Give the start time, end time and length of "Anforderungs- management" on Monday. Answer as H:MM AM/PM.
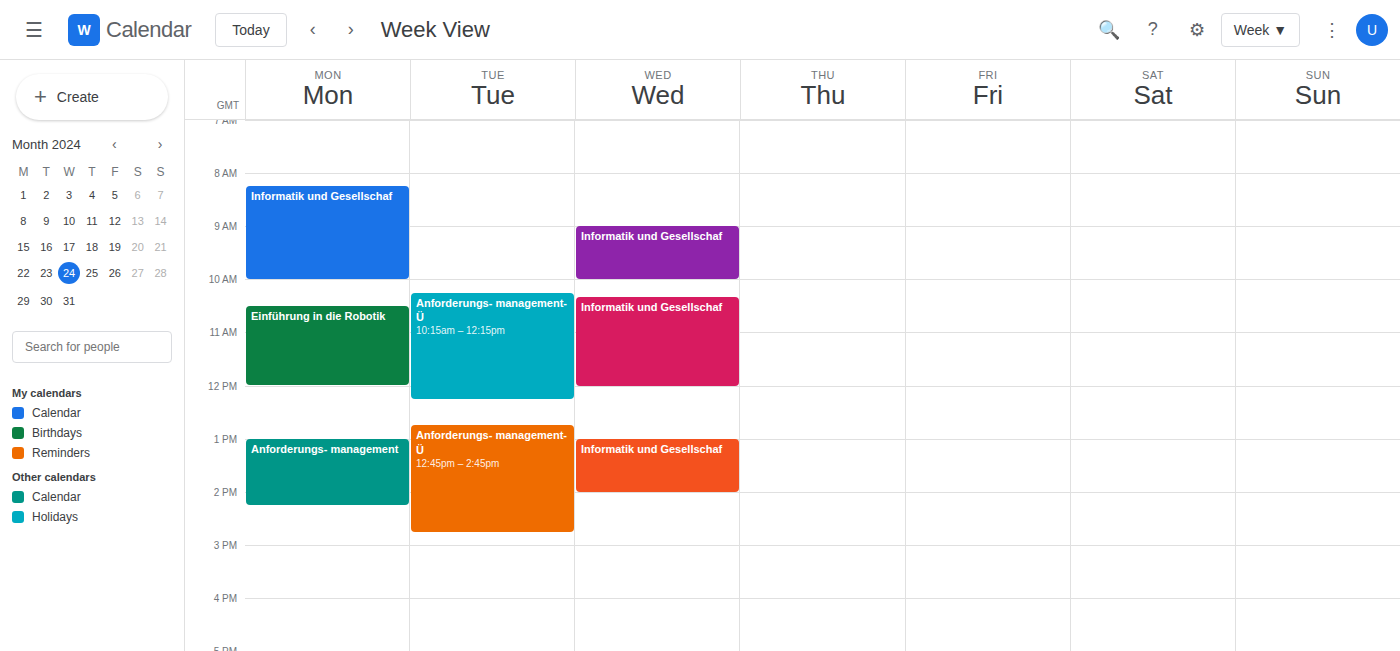
1:00 PM to 2:15 PM, 1 hour 15 minutes